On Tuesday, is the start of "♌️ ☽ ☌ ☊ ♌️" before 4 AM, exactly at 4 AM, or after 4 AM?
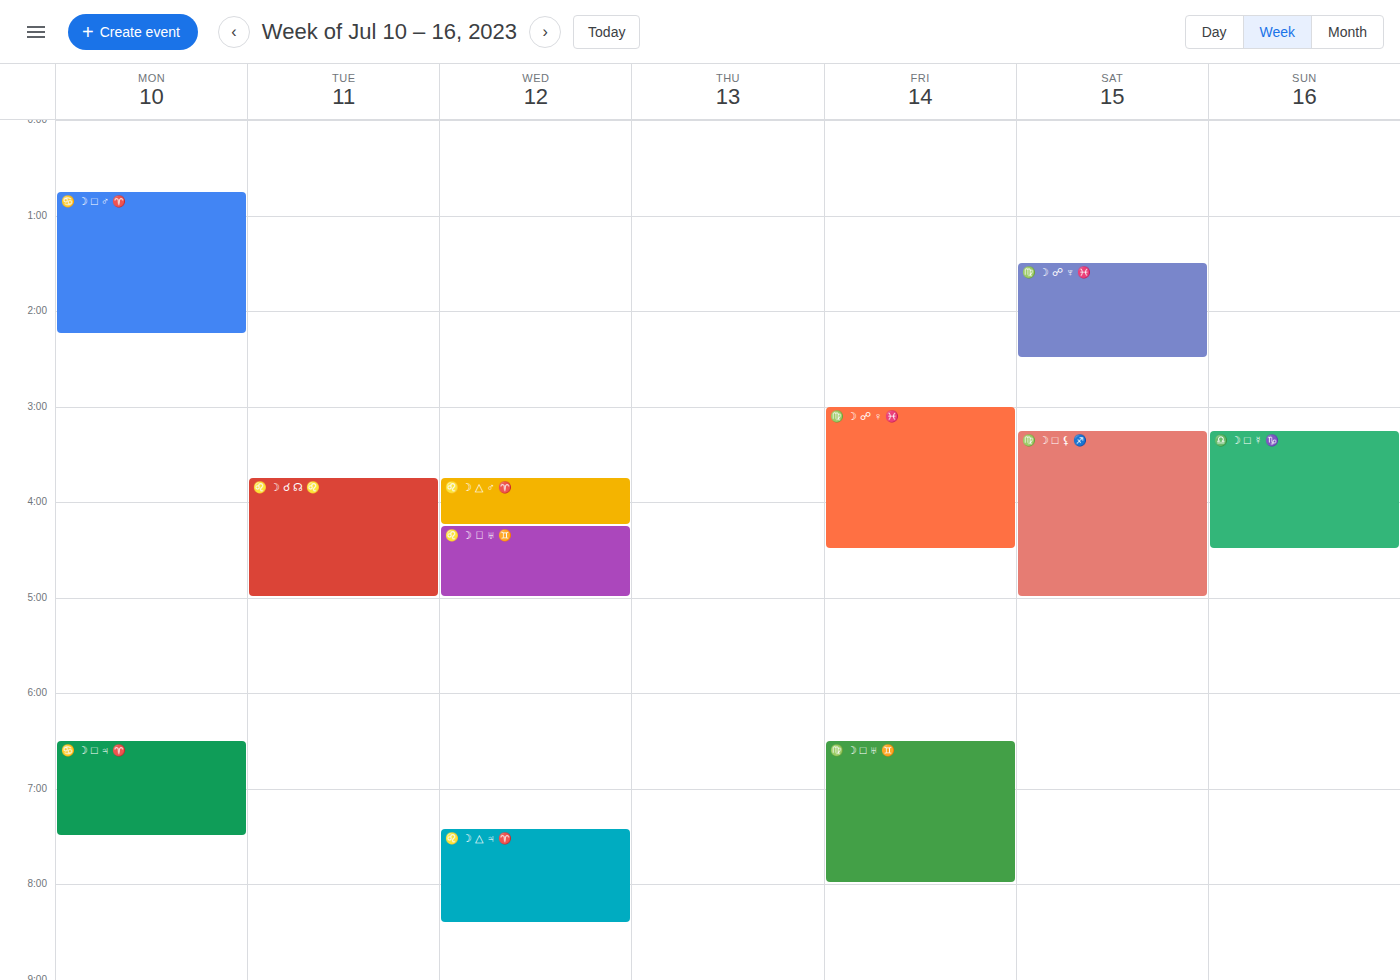
3:45 AM -- before 4 AM, 15 minutes above the 4 AM line.